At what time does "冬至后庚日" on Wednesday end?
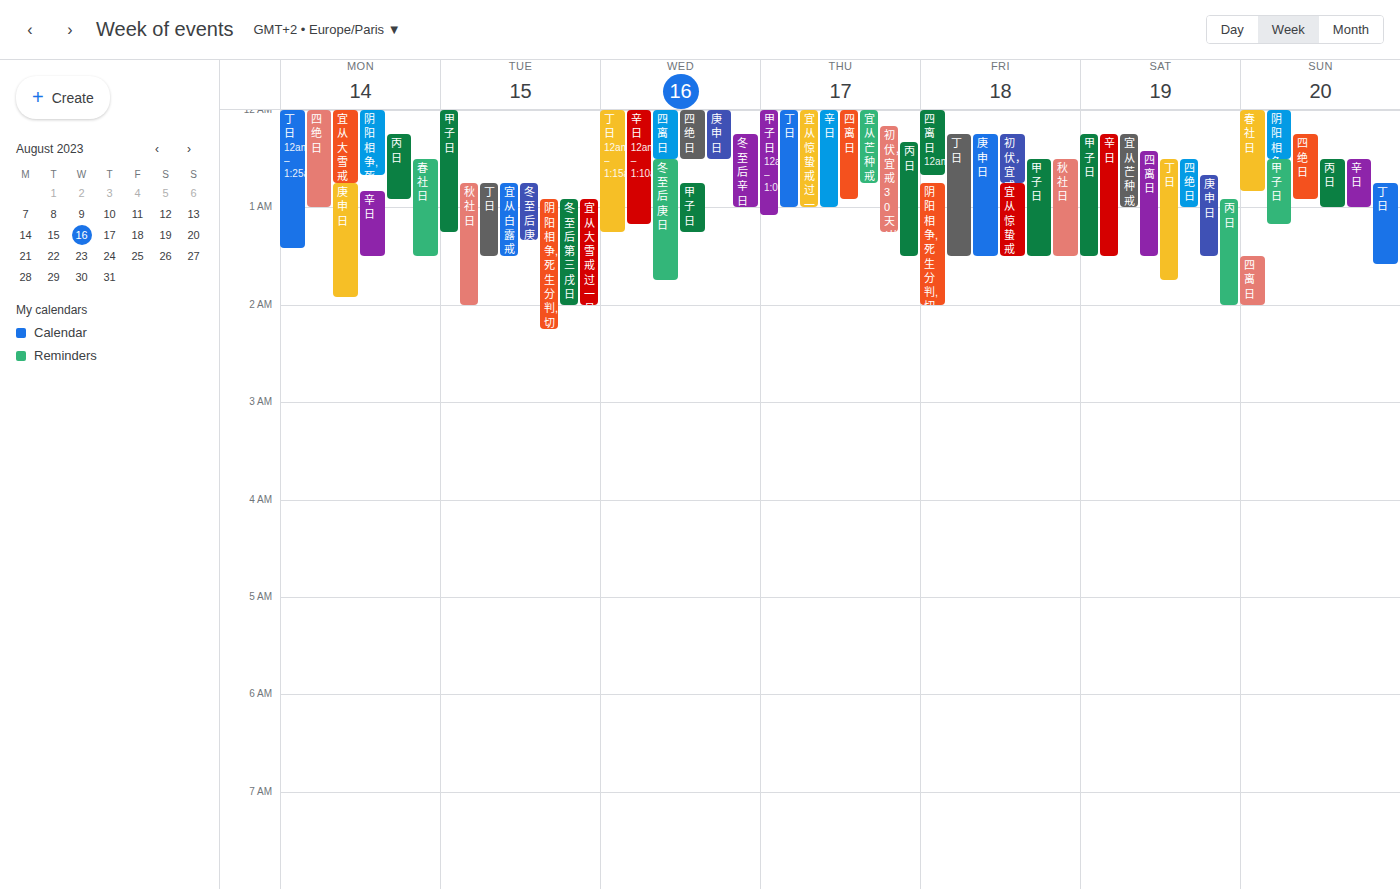
1:45 AM